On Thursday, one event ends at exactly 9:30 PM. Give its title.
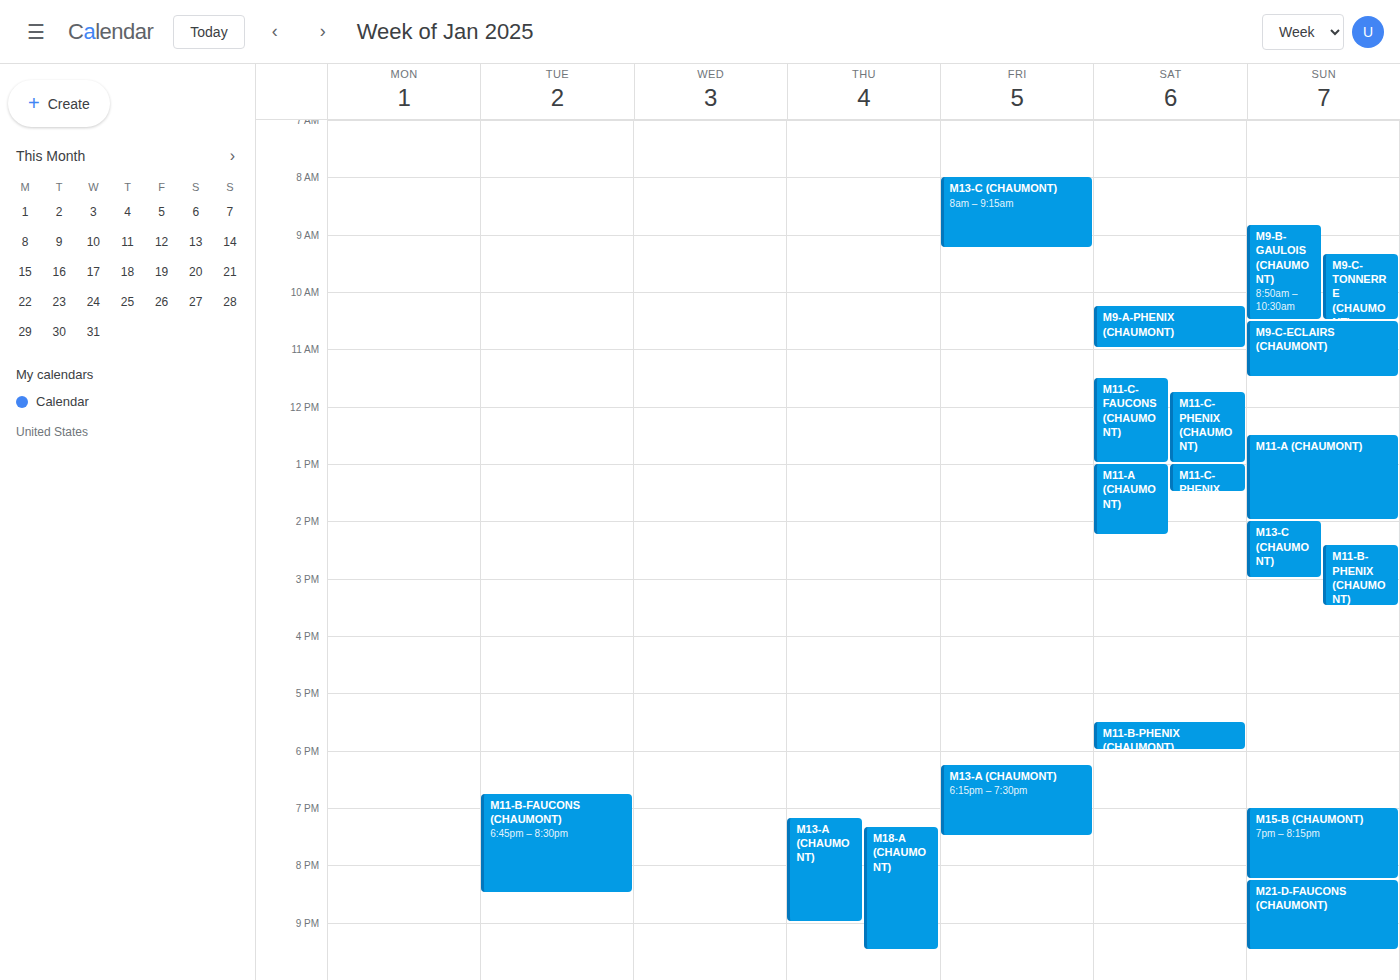
"M18-A (CHAUMONT)"